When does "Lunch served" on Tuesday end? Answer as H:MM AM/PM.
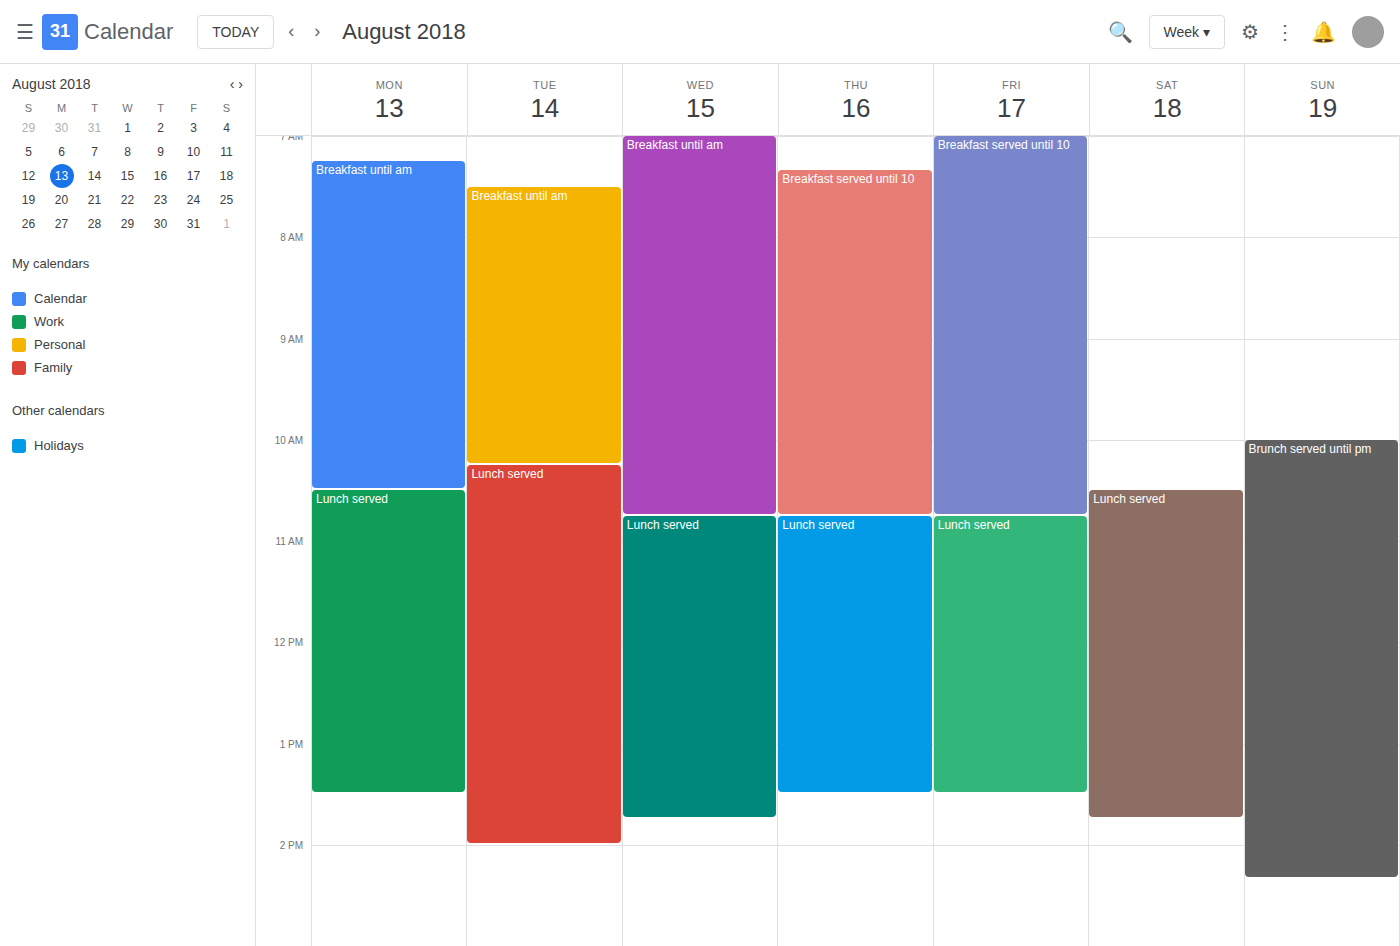
2:00 PM